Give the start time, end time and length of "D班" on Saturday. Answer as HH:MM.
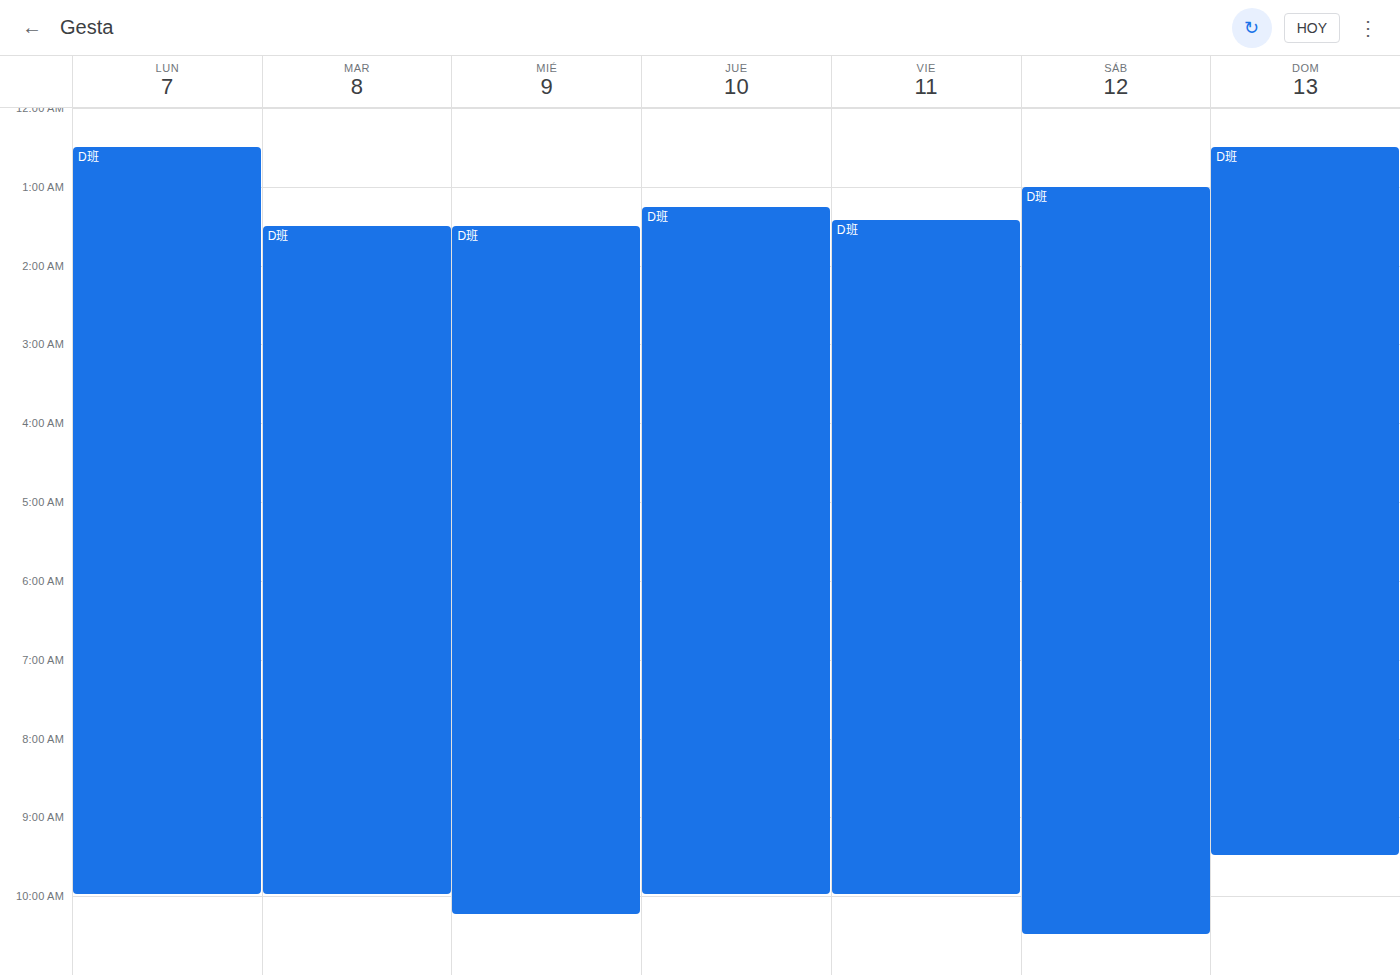
01:00 to 10:30, 9 hours 30 minutes